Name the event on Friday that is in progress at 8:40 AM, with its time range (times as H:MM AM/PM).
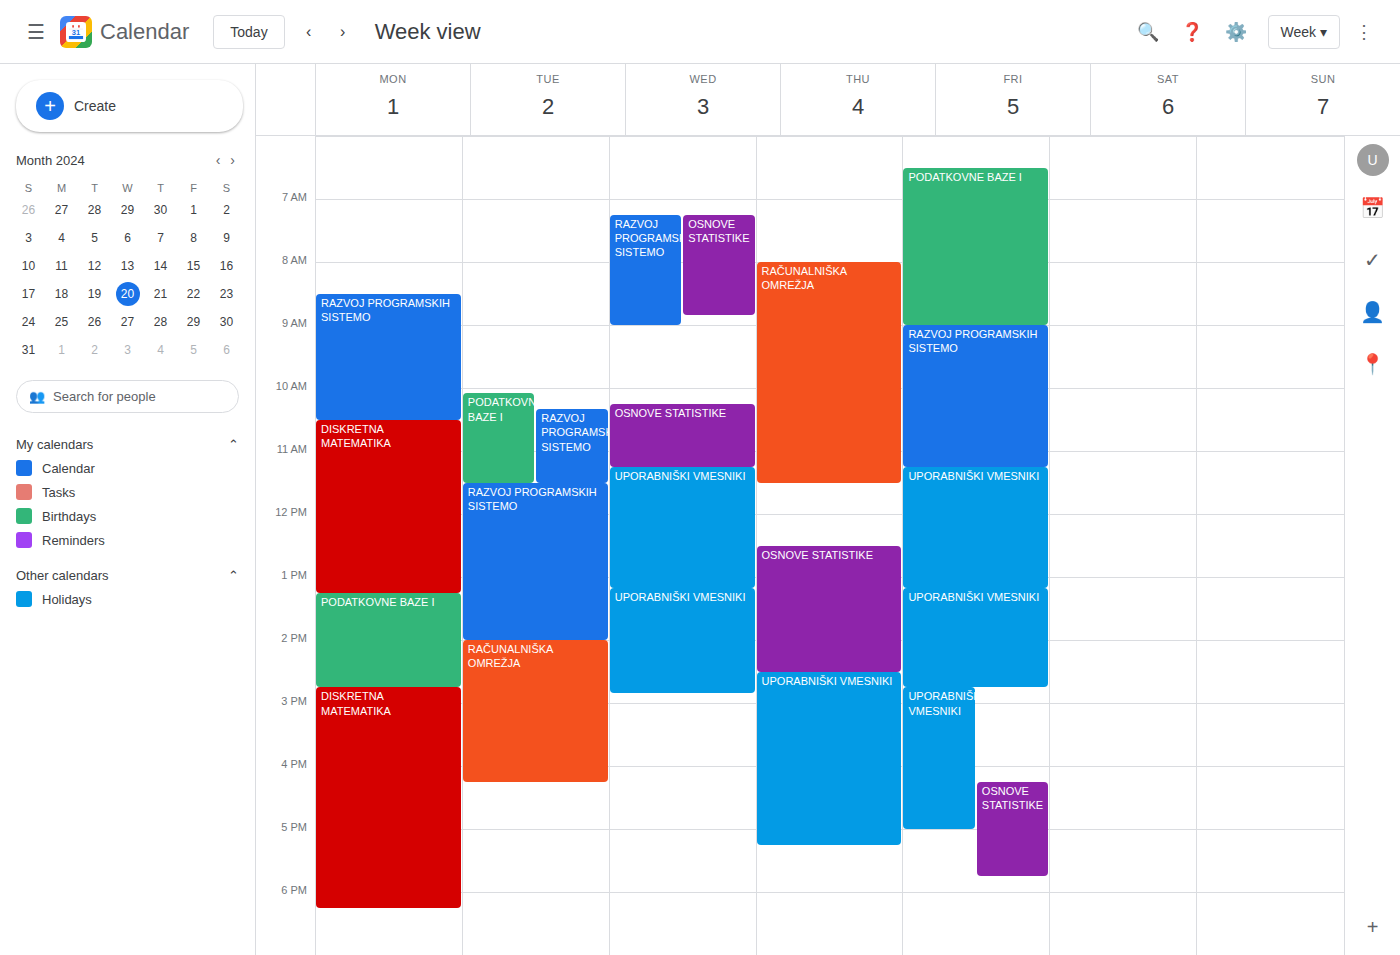
"PODATKOVNE BAZE I", 6:30 AM to 9:00 AM